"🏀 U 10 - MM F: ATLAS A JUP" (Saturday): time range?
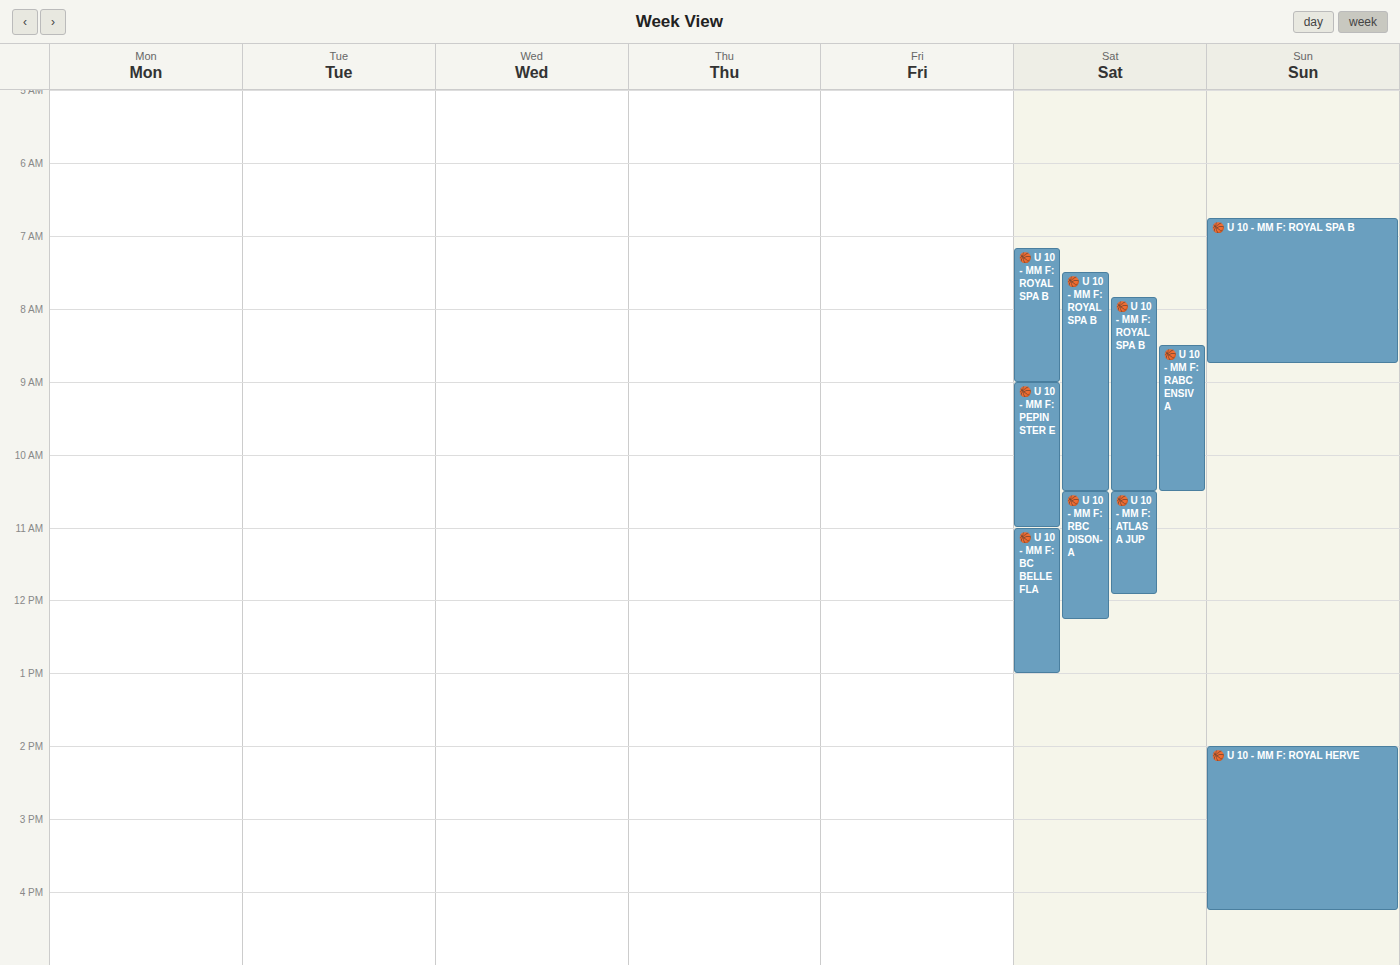
10:30 AM to 11:55 AM